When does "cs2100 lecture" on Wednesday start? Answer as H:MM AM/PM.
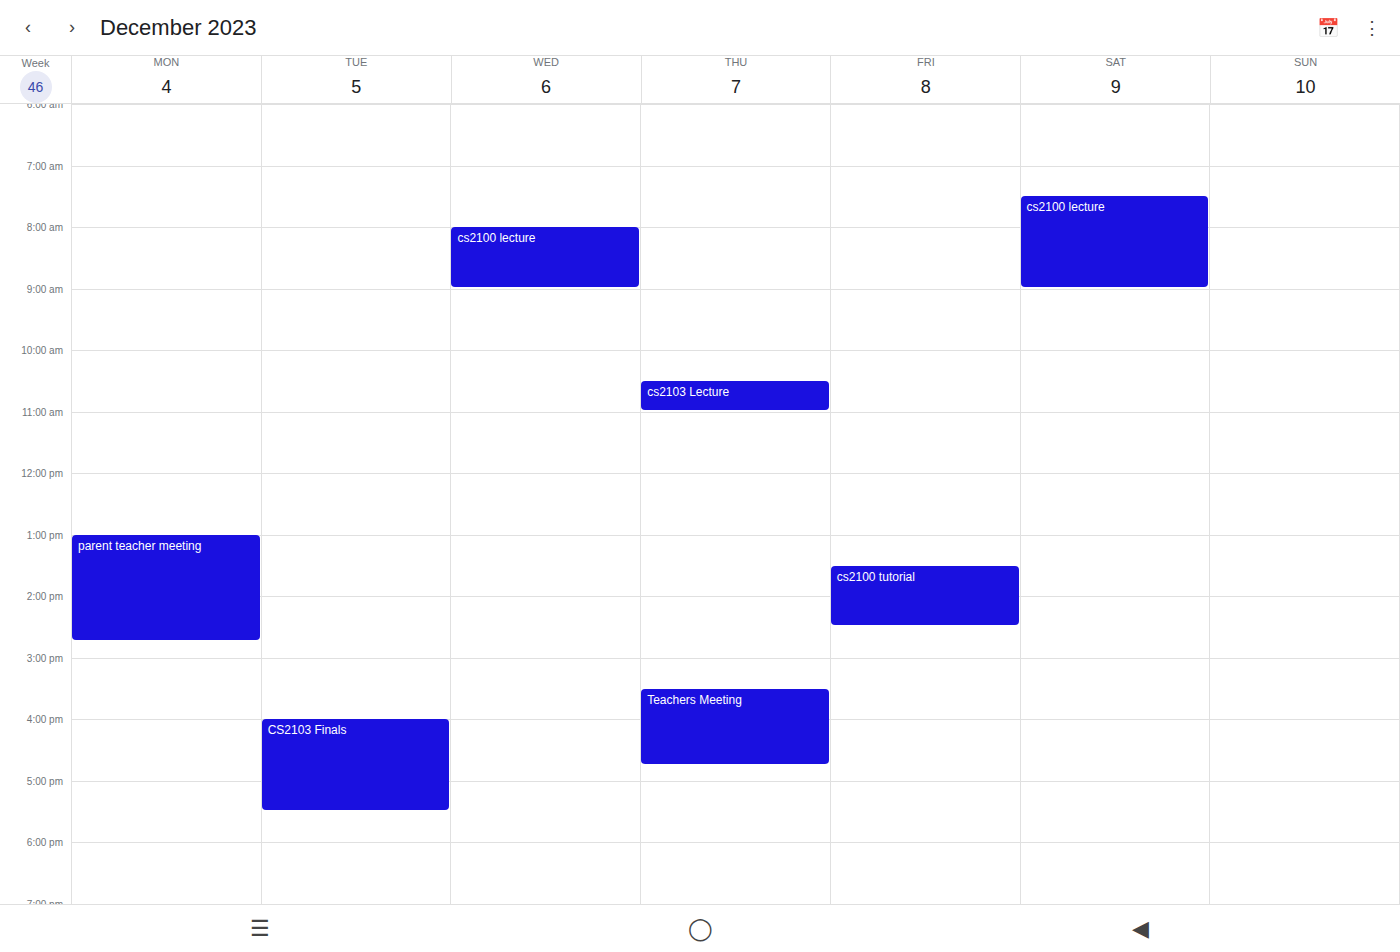
8:00 AM